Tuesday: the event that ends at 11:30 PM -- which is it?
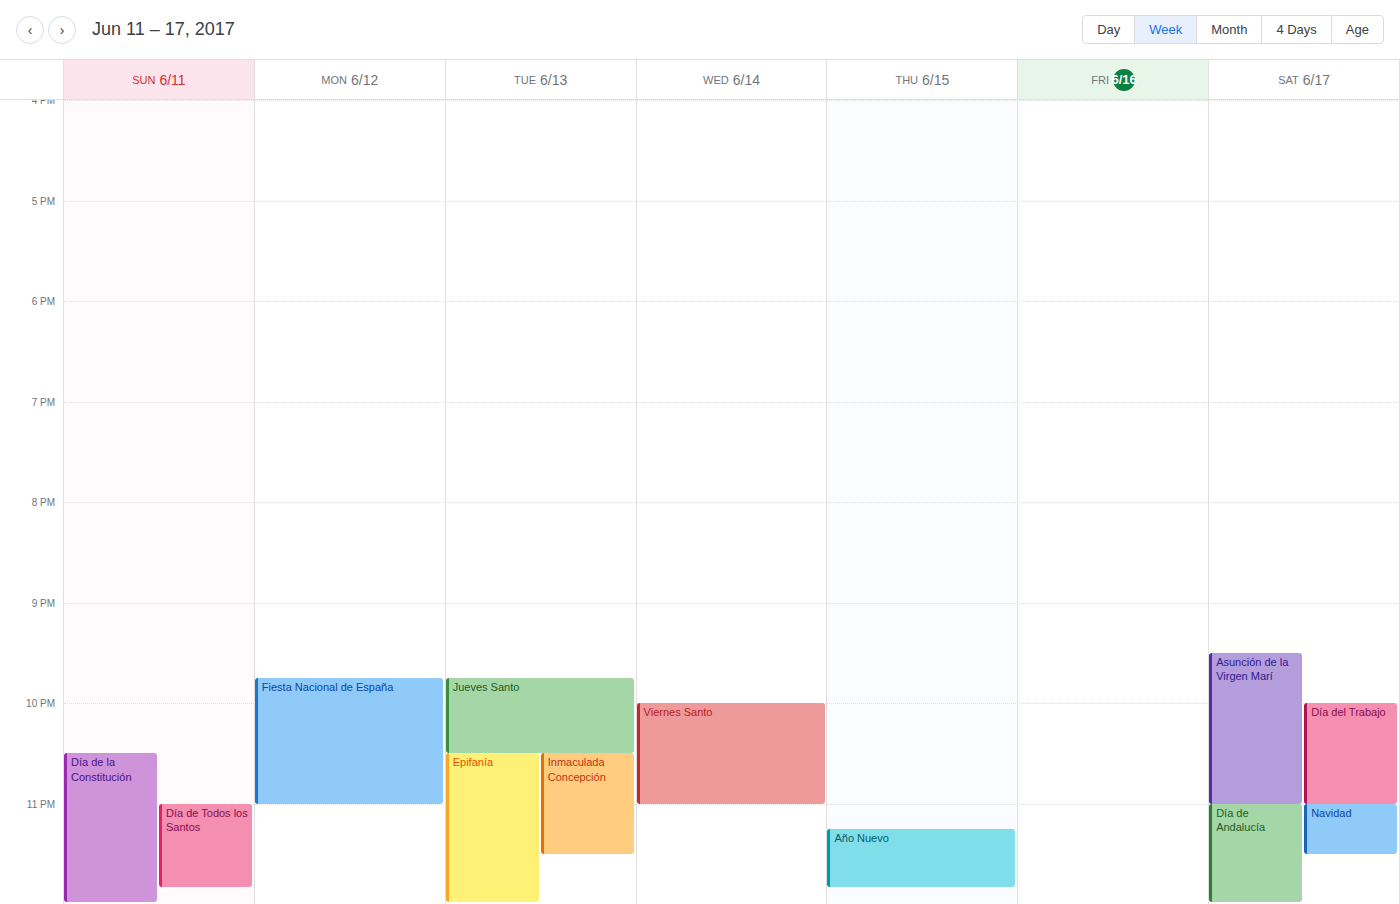
"Inmaculada Concepción"